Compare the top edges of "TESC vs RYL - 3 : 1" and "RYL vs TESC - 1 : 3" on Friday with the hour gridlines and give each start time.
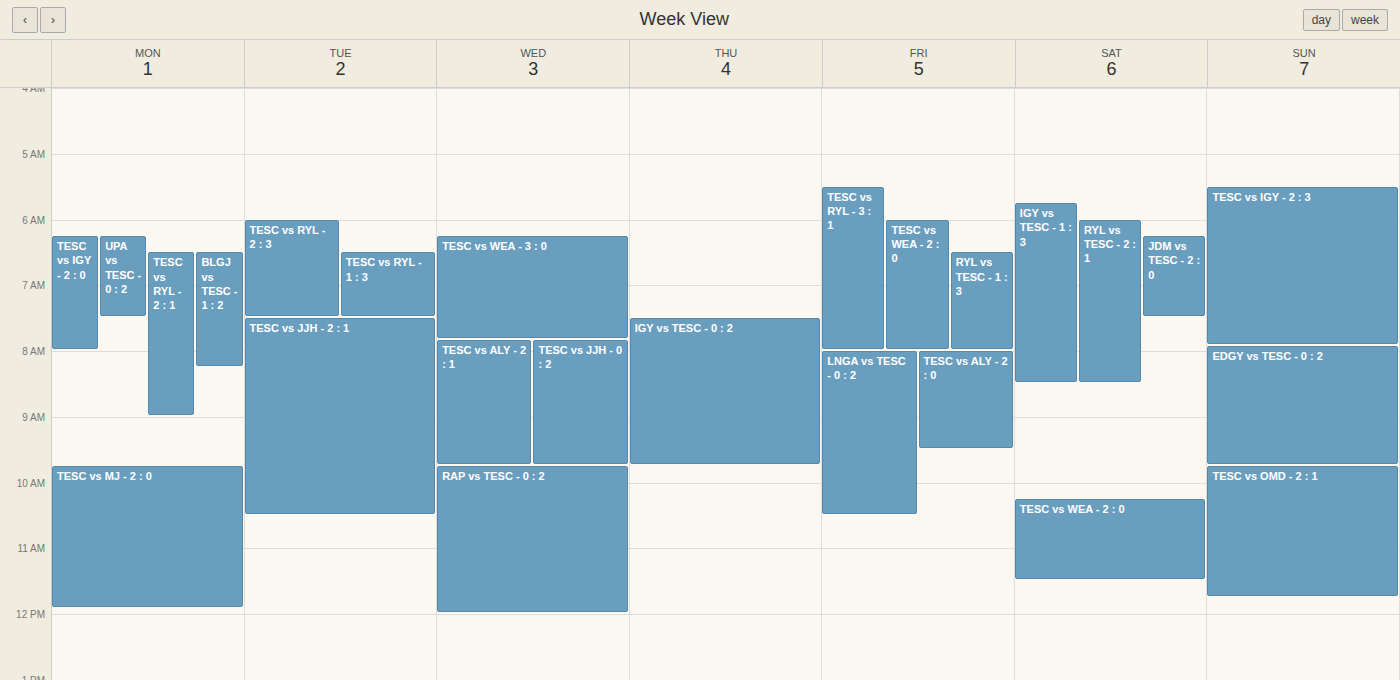
"TESC vs RYL - 3 : 1": 5:30 AM, halfway between the 5 AM and 6 AM lines. "RYL vs TESC - 1 : 3": 6:30 AM, halfway between the 6 AM and 7 AM lines.